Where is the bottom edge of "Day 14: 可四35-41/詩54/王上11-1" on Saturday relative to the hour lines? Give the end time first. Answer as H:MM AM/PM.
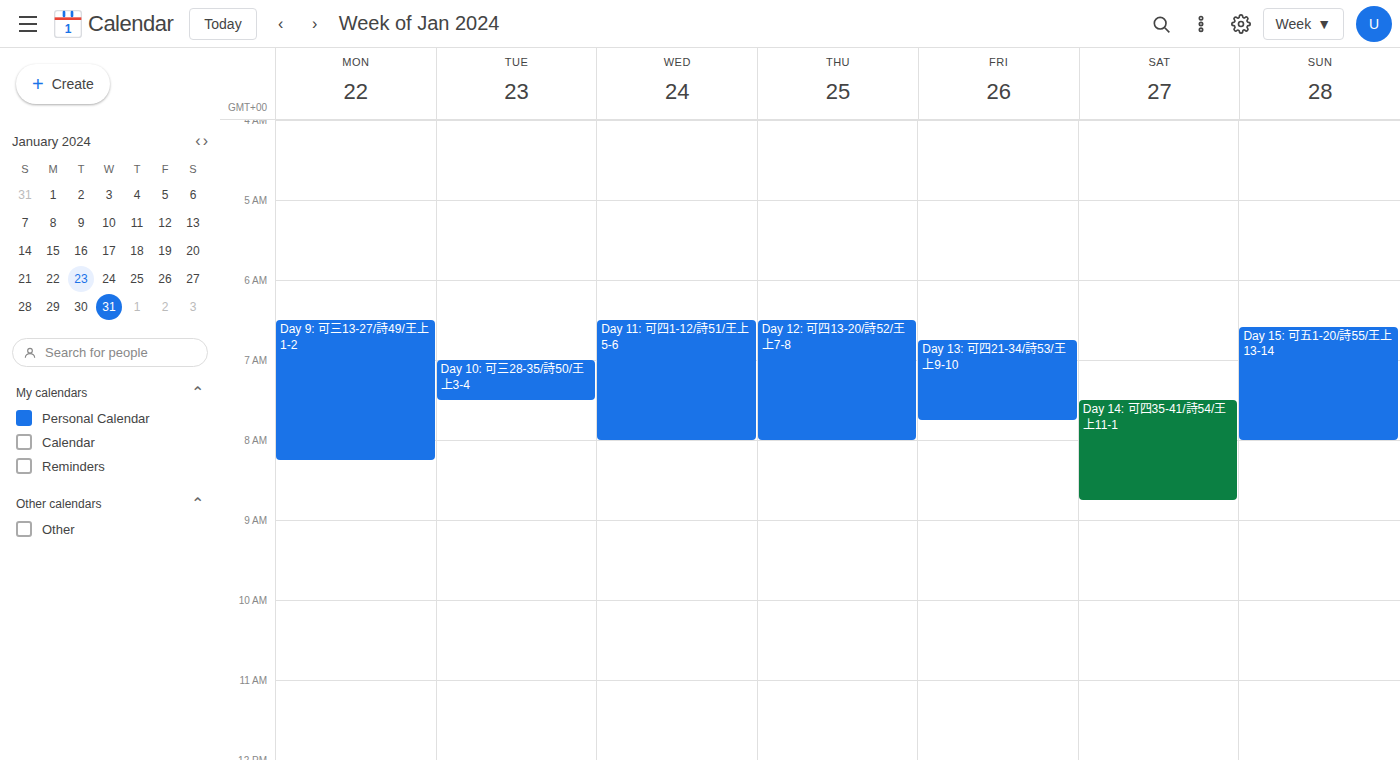
8:45 AM -- neither: three quarters of the way from the 8 AM line to the 9 AM line.